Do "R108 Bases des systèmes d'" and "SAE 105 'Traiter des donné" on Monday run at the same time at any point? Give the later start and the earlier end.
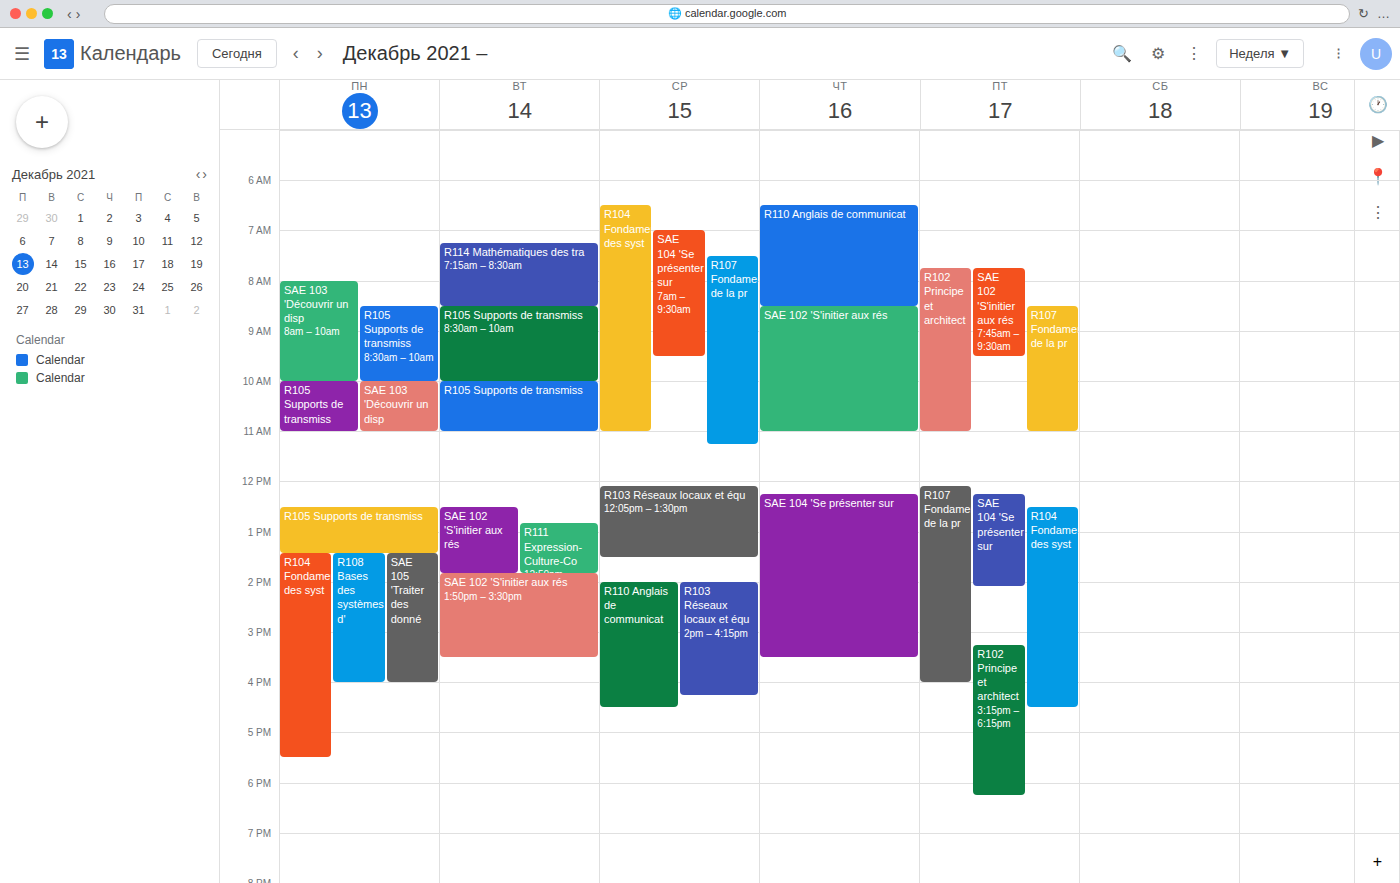
"R108 Bases des systèmes d'" runs 13:25 to 16:00, inside "SAE 105 'Traiter des donné" -- they overlap.